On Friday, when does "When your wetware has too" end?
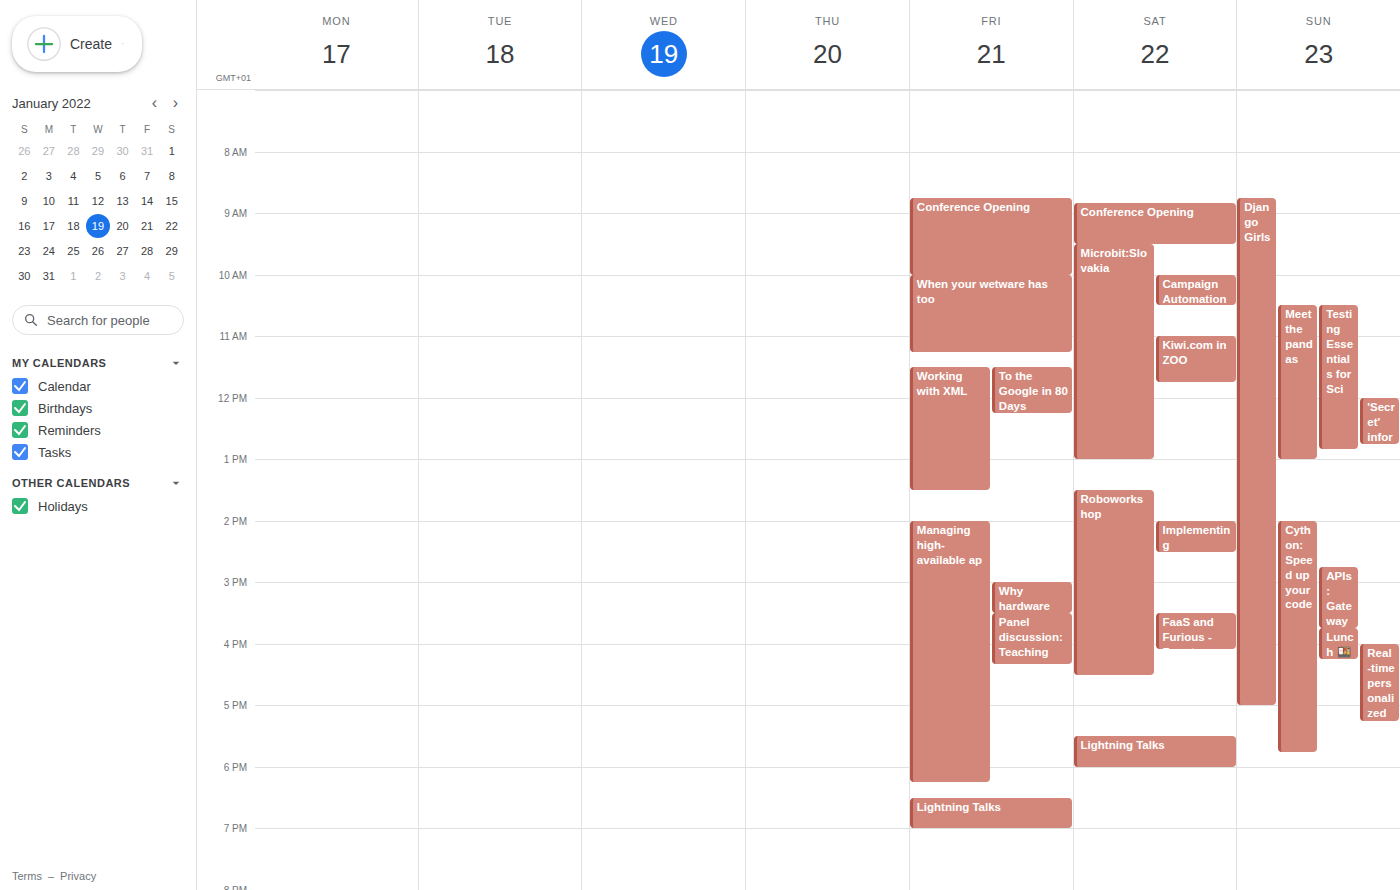
11:15 AM